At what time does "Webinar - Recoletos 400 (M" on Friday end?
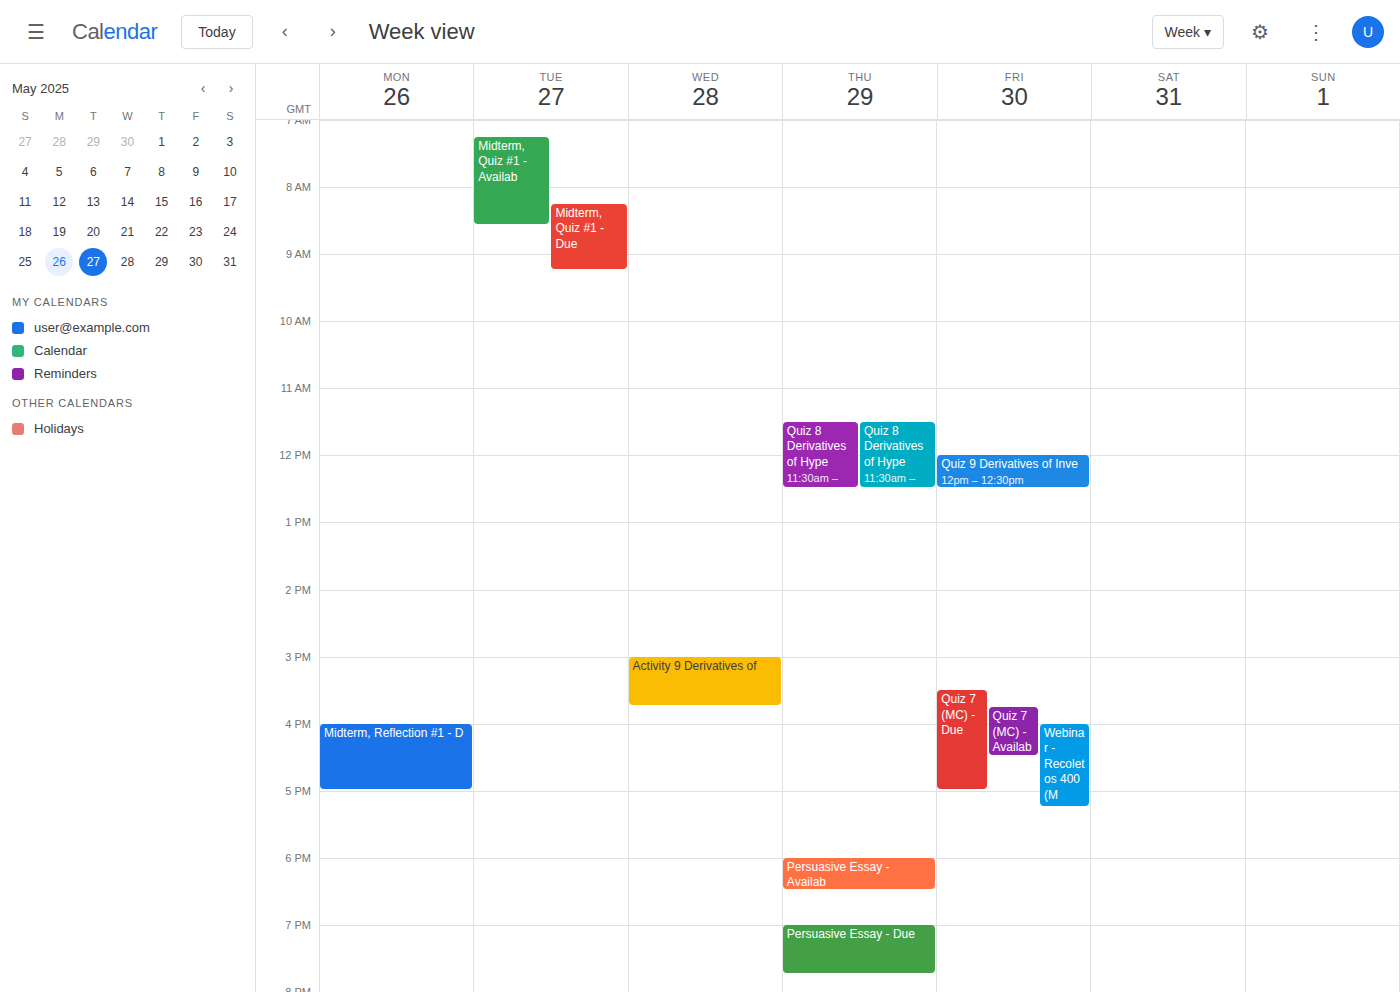
5:15 PM